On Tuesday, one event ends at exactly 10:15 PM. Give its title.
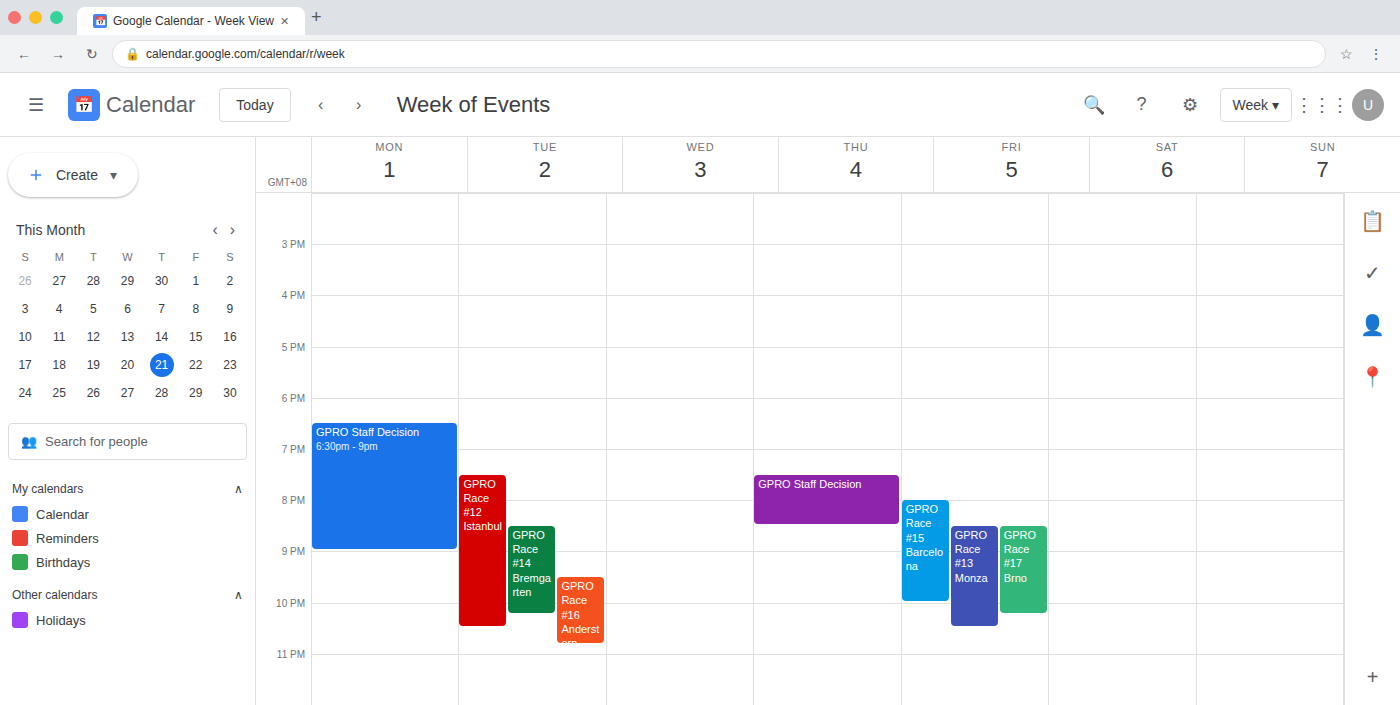
"GPRO Race #14 Bremgarten"